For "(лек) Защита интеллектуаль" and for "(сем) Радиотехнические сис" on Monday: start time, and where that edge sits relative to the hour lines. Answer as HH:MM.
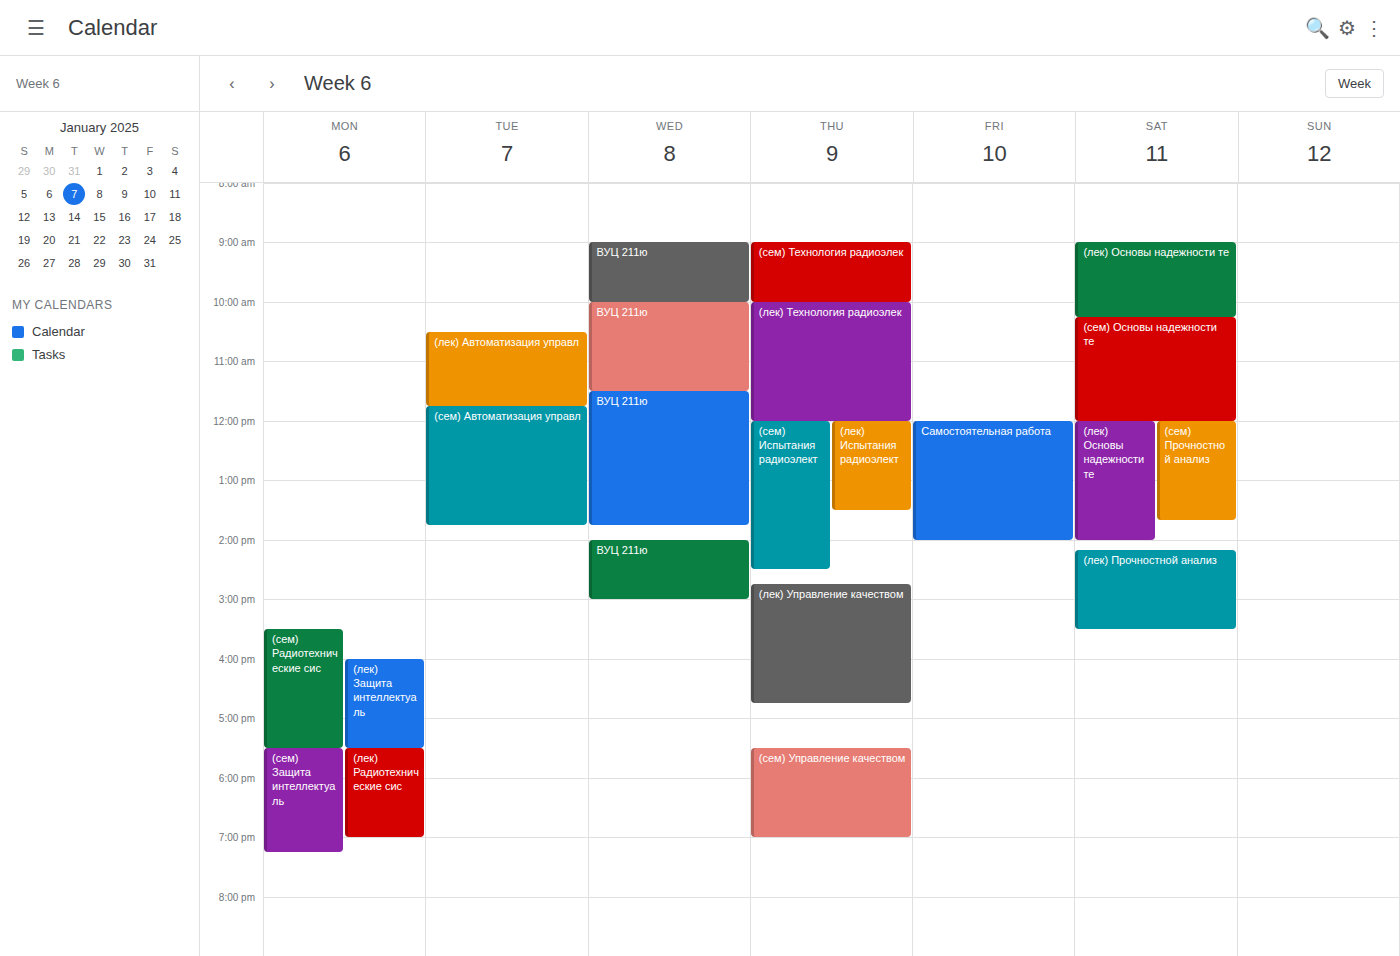
"(лек) Защита интеллектуаль": 16:00, exactly on the 16:00 line. "(сем) Радиотехнические сис": 15:30, halfway between the 15:00 and 16:00 lines.